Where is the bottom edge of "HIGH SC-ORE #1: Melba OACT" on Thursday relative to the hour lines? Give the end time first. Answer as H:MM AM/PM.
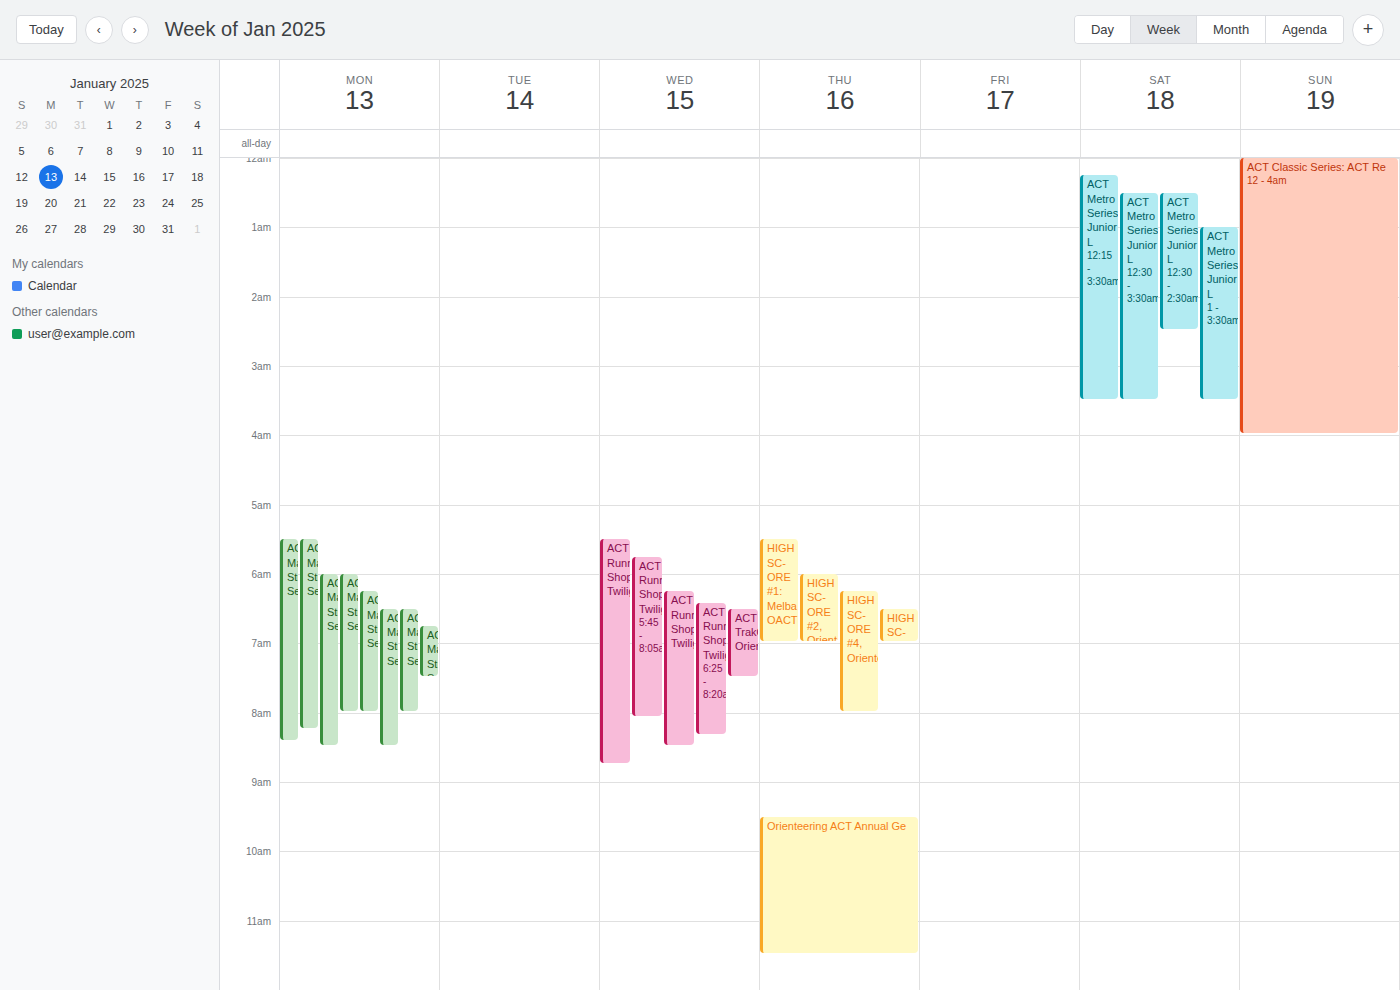
7:00 AM -- exactly on the 7 AM line.